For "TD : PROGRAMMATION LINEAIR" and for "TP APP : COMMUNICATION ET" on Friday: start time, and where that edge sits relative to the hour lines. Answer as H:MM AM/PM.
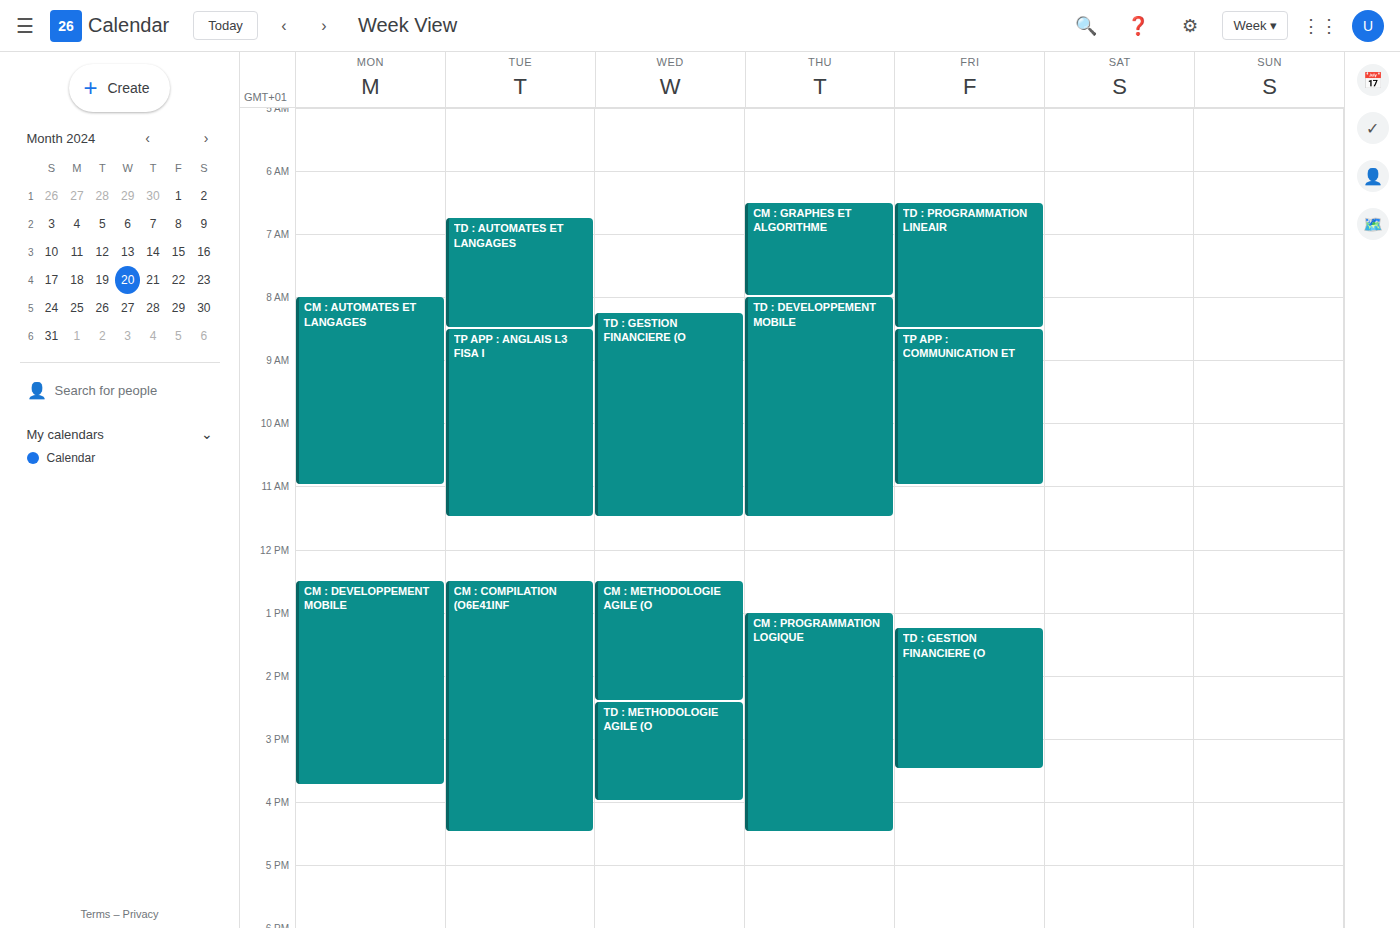
"TD : PROGRAMMATION LINEAIR": 6:30 AM, halfway between the 6 AM and 7 AM lines. "TP APP : COMMUNICATION ET": 8:30 AM, halfway between the 8 AM and 9 AM lines.